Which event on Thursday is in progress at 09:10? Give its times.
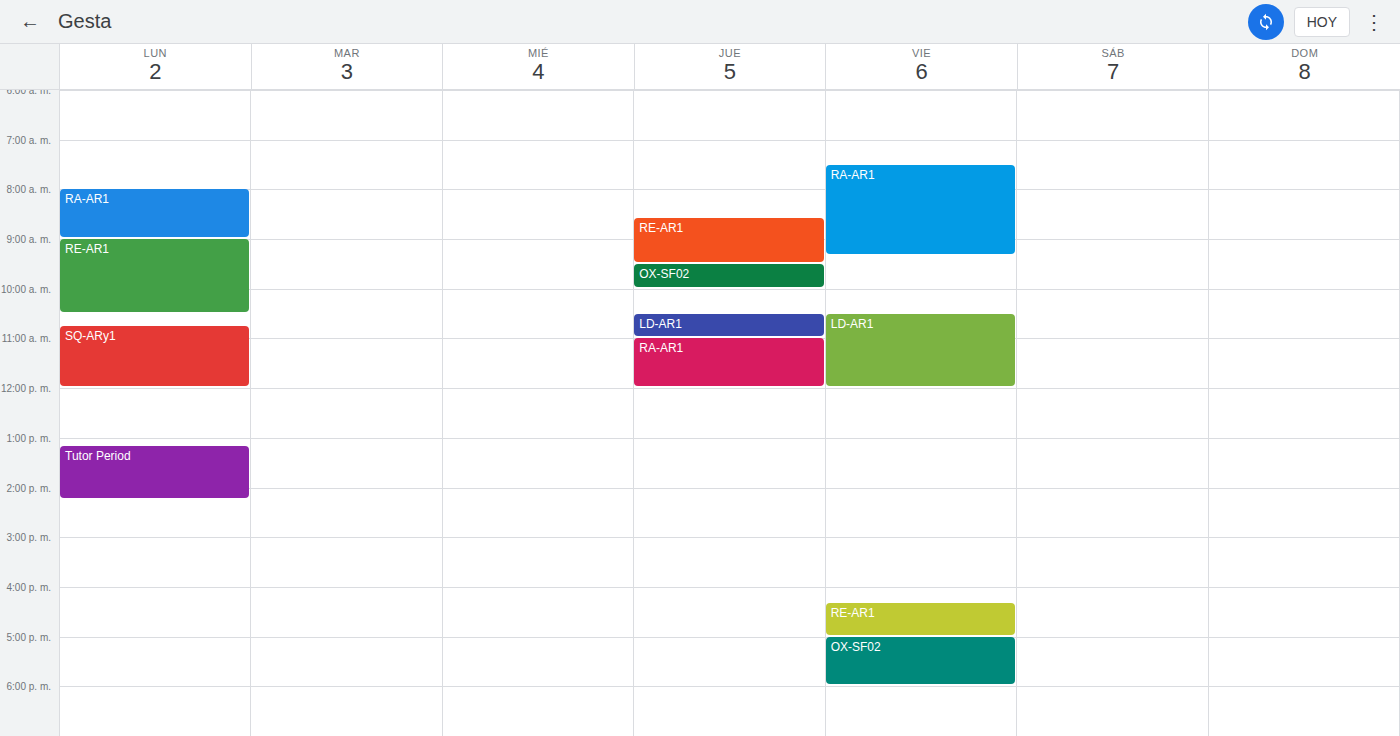
"RE-AR1", 08:35 to 09:30